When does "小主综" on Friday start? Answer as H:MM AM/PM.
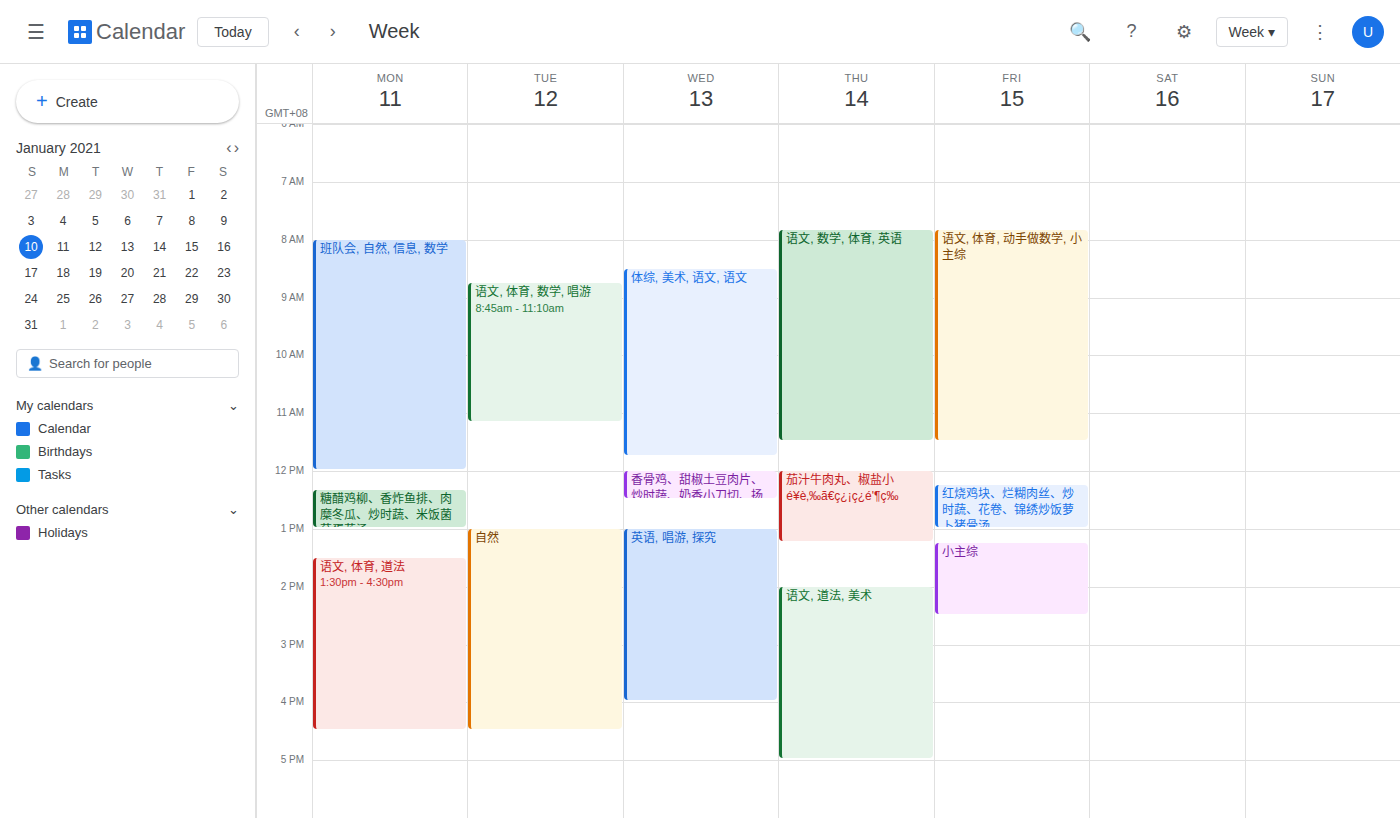
1:15 PM